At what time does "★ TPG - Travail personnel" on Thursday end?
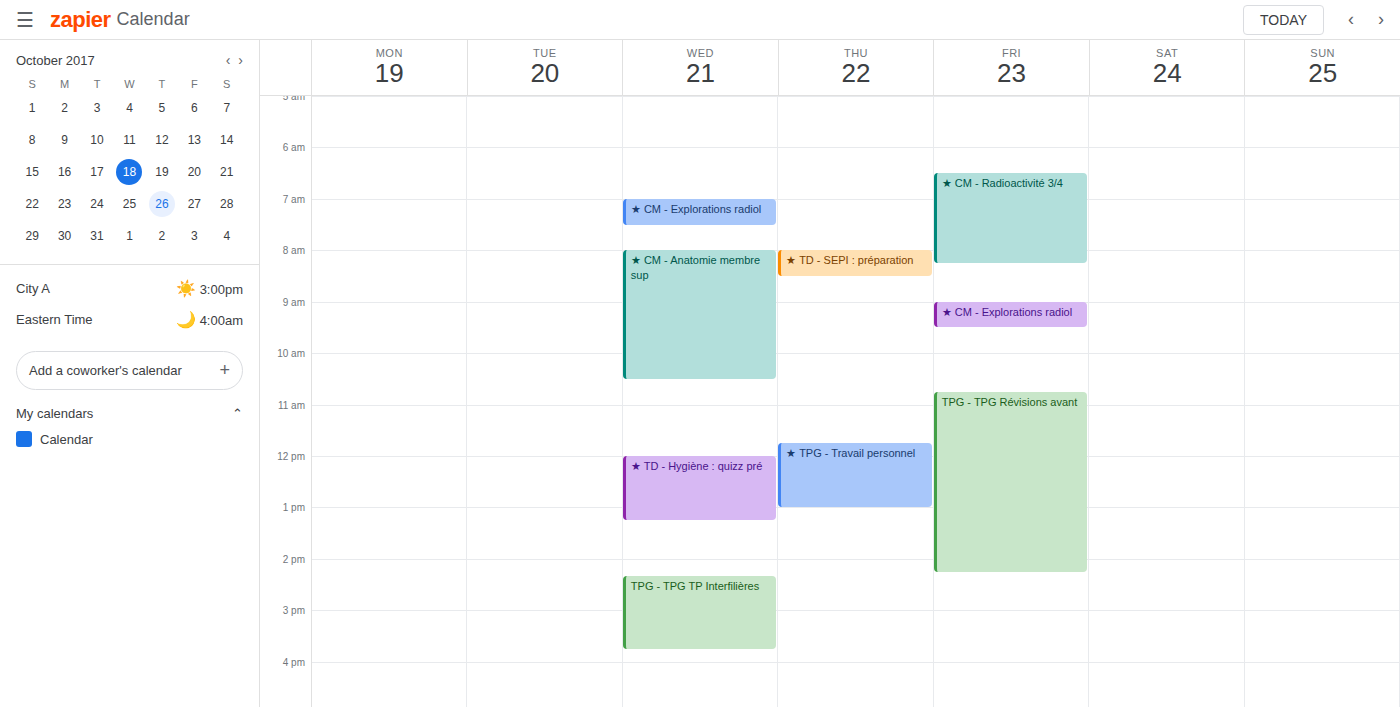
1:00 PM